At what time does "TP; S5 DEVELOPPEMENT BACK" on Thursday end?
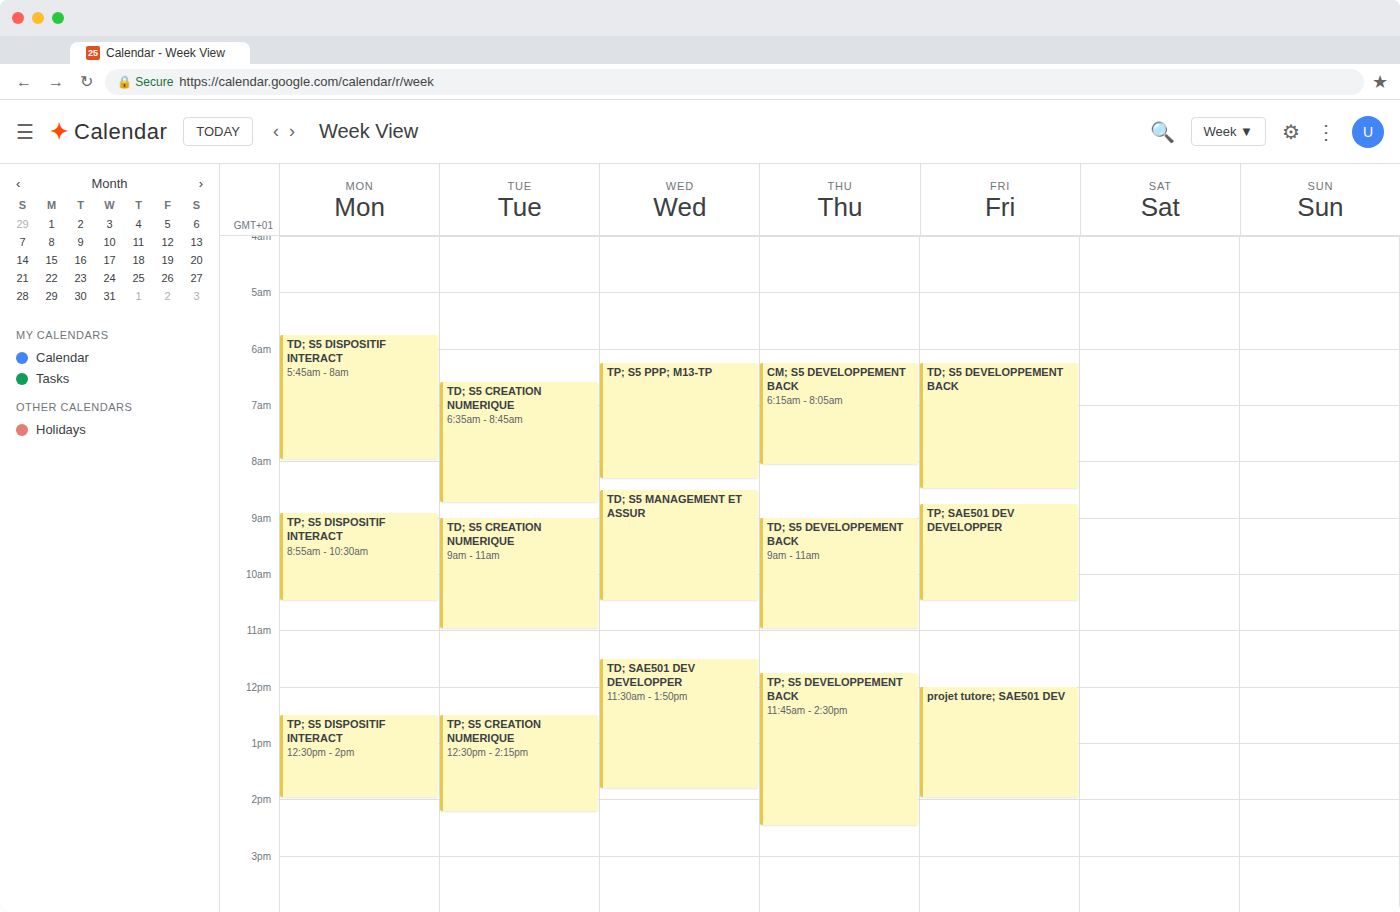
2:30 PM